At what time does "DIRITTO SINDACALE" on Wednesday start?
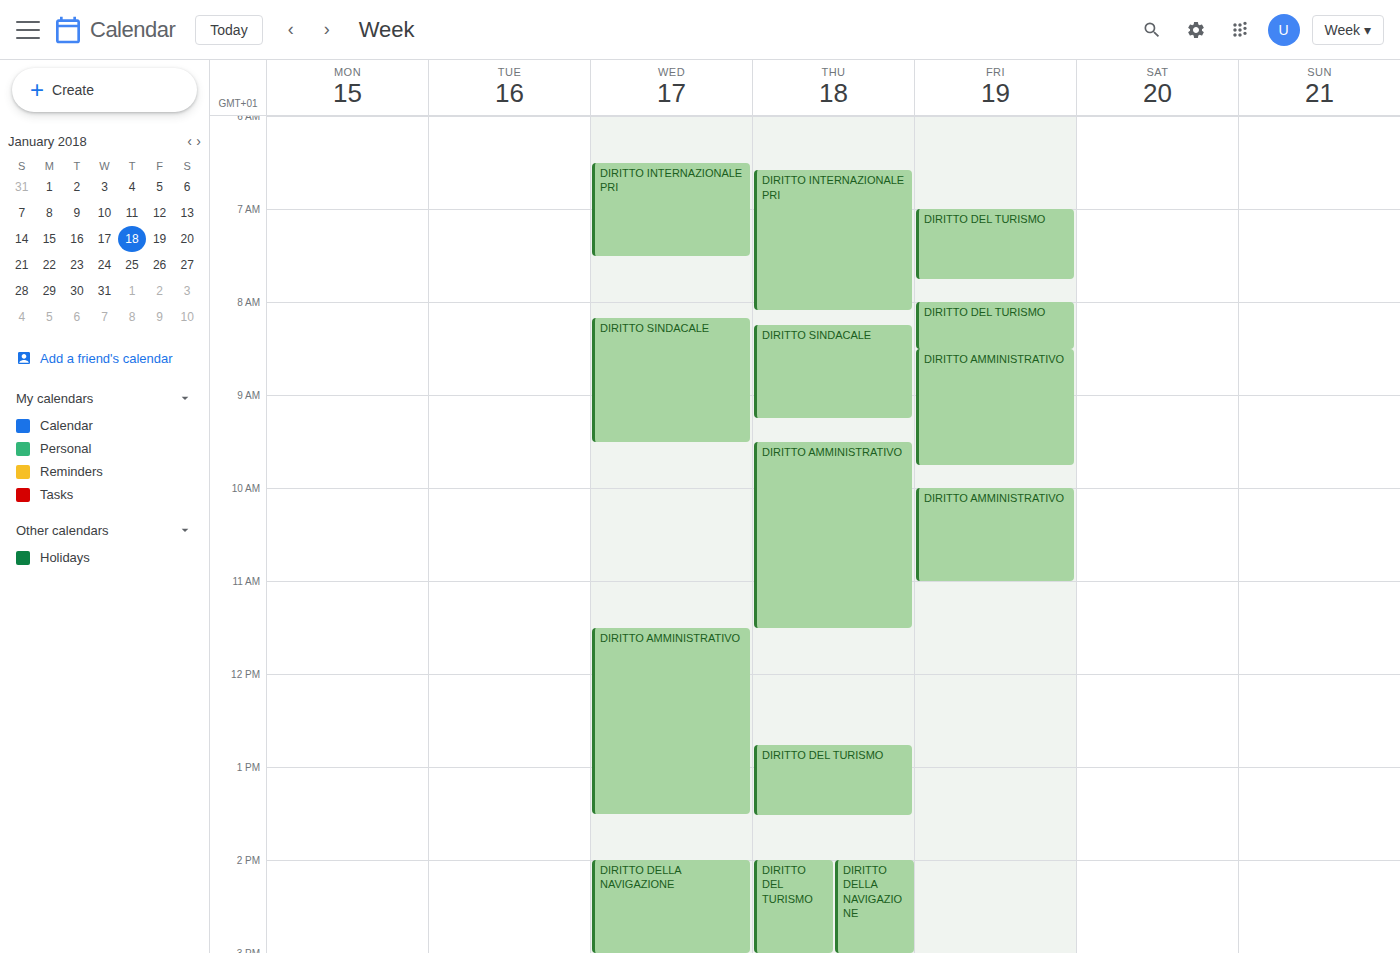
8:10 AM